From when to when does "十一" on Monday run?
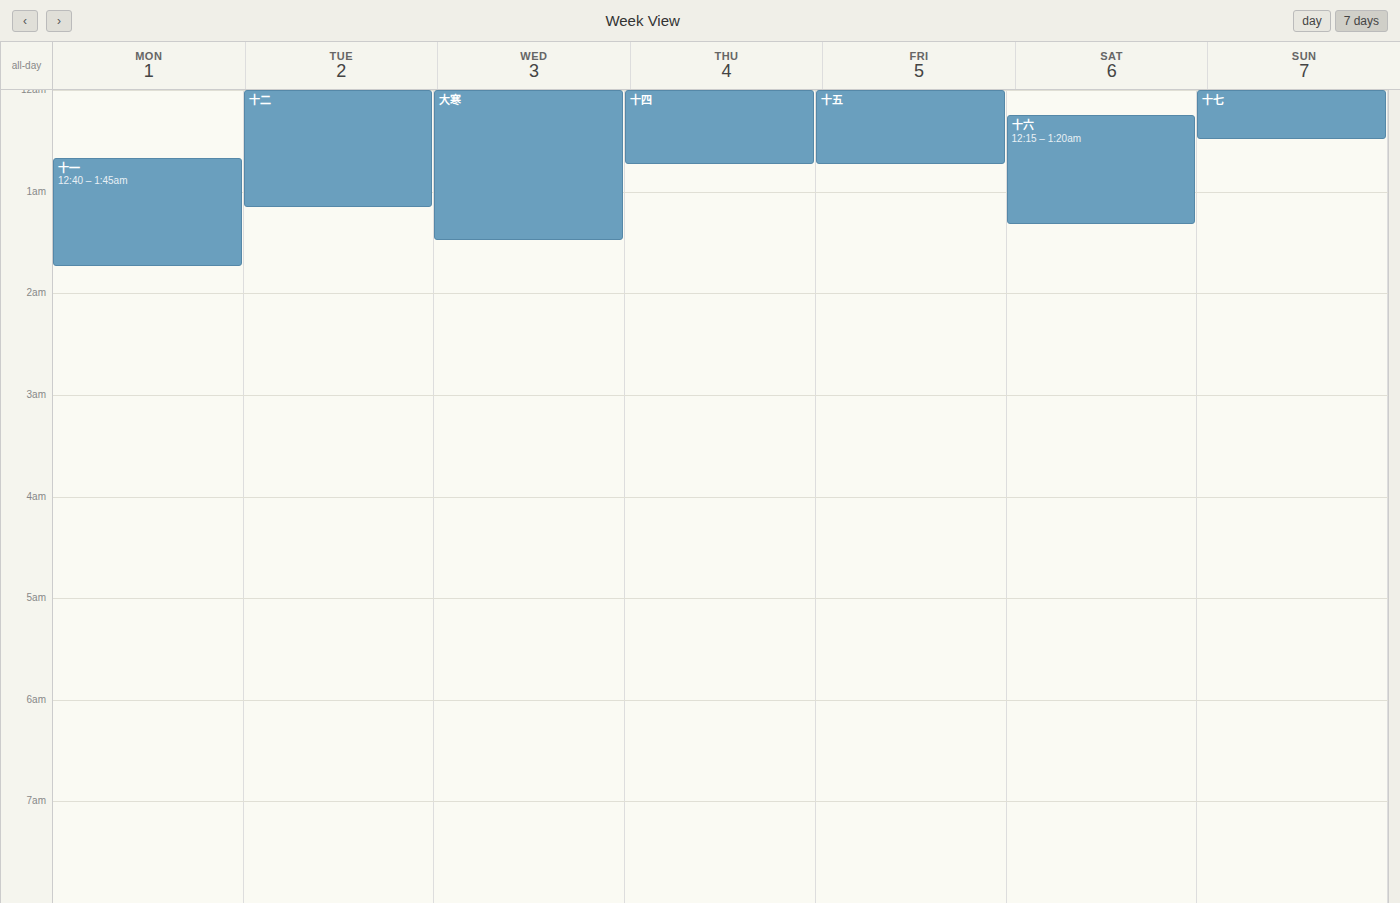
12:40 AM to 1:45 AM